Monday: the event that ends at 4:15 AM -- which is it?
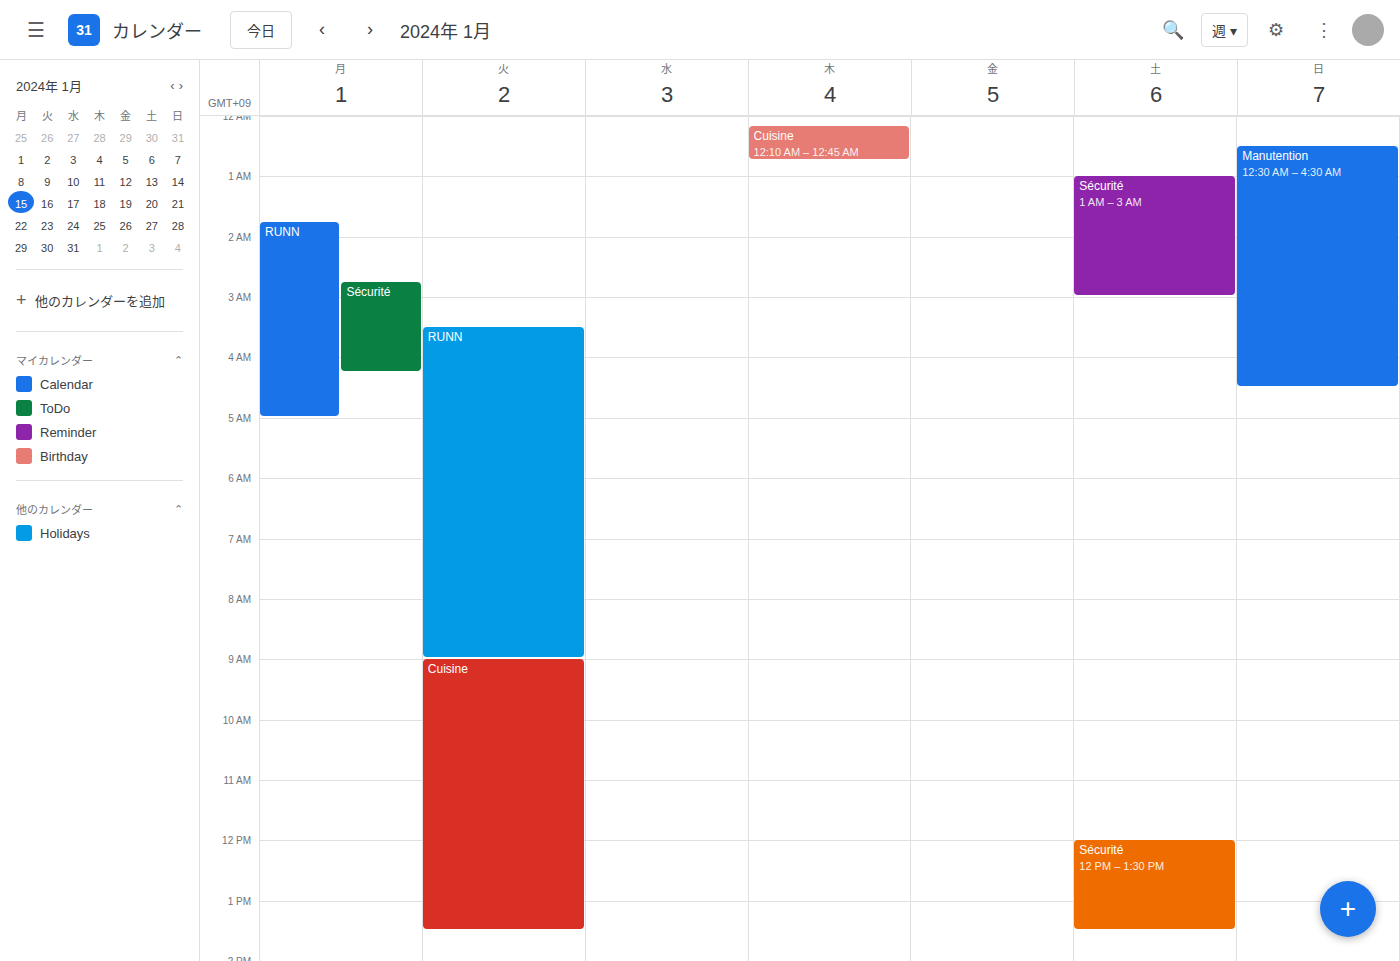
"Sécurité"